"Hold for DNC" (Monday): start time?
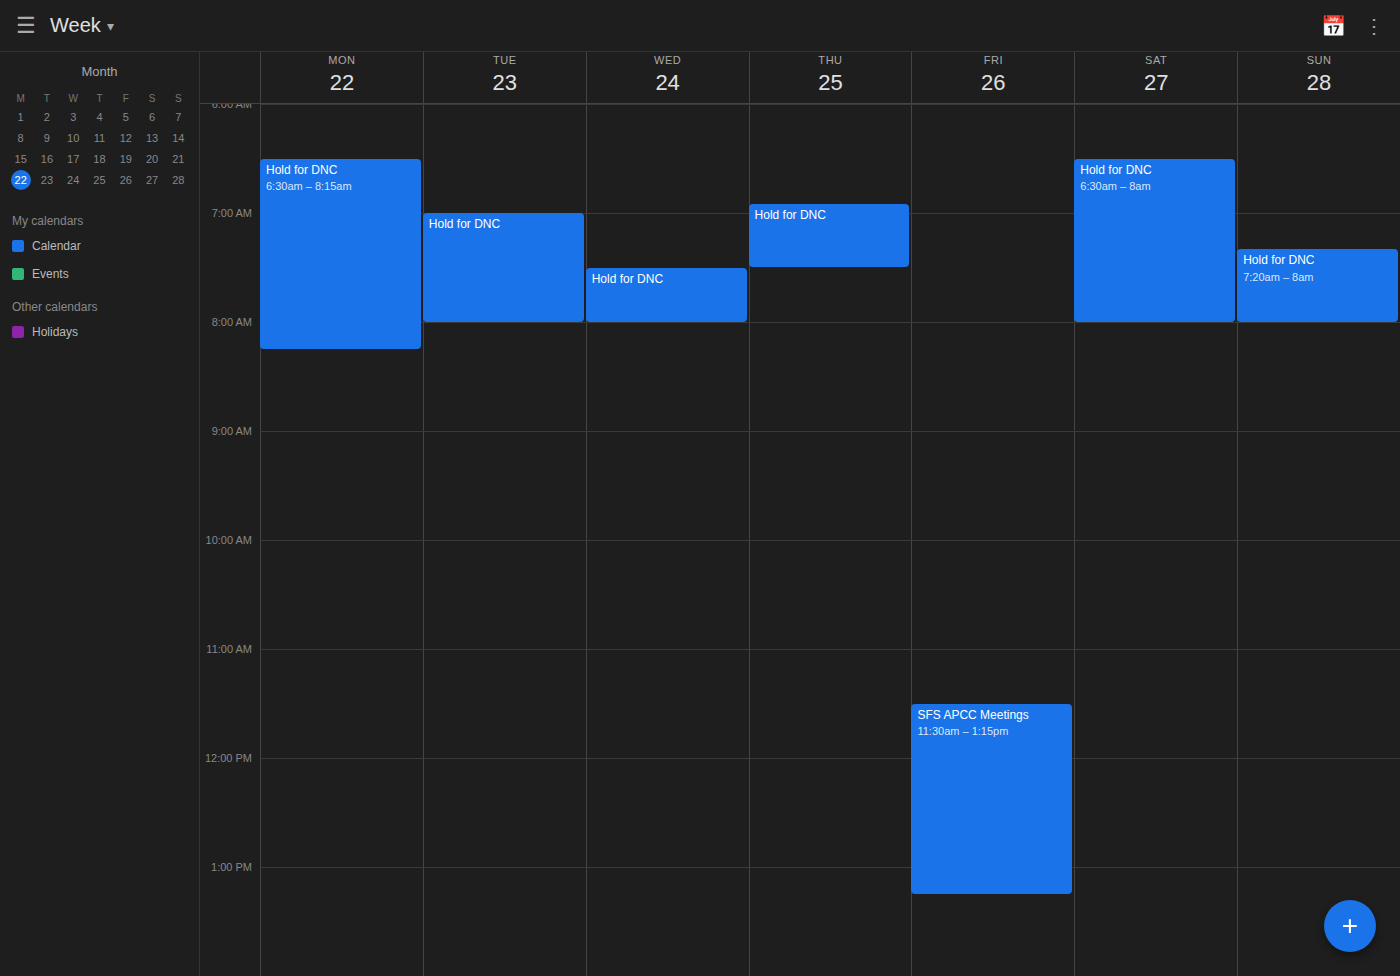
06:30